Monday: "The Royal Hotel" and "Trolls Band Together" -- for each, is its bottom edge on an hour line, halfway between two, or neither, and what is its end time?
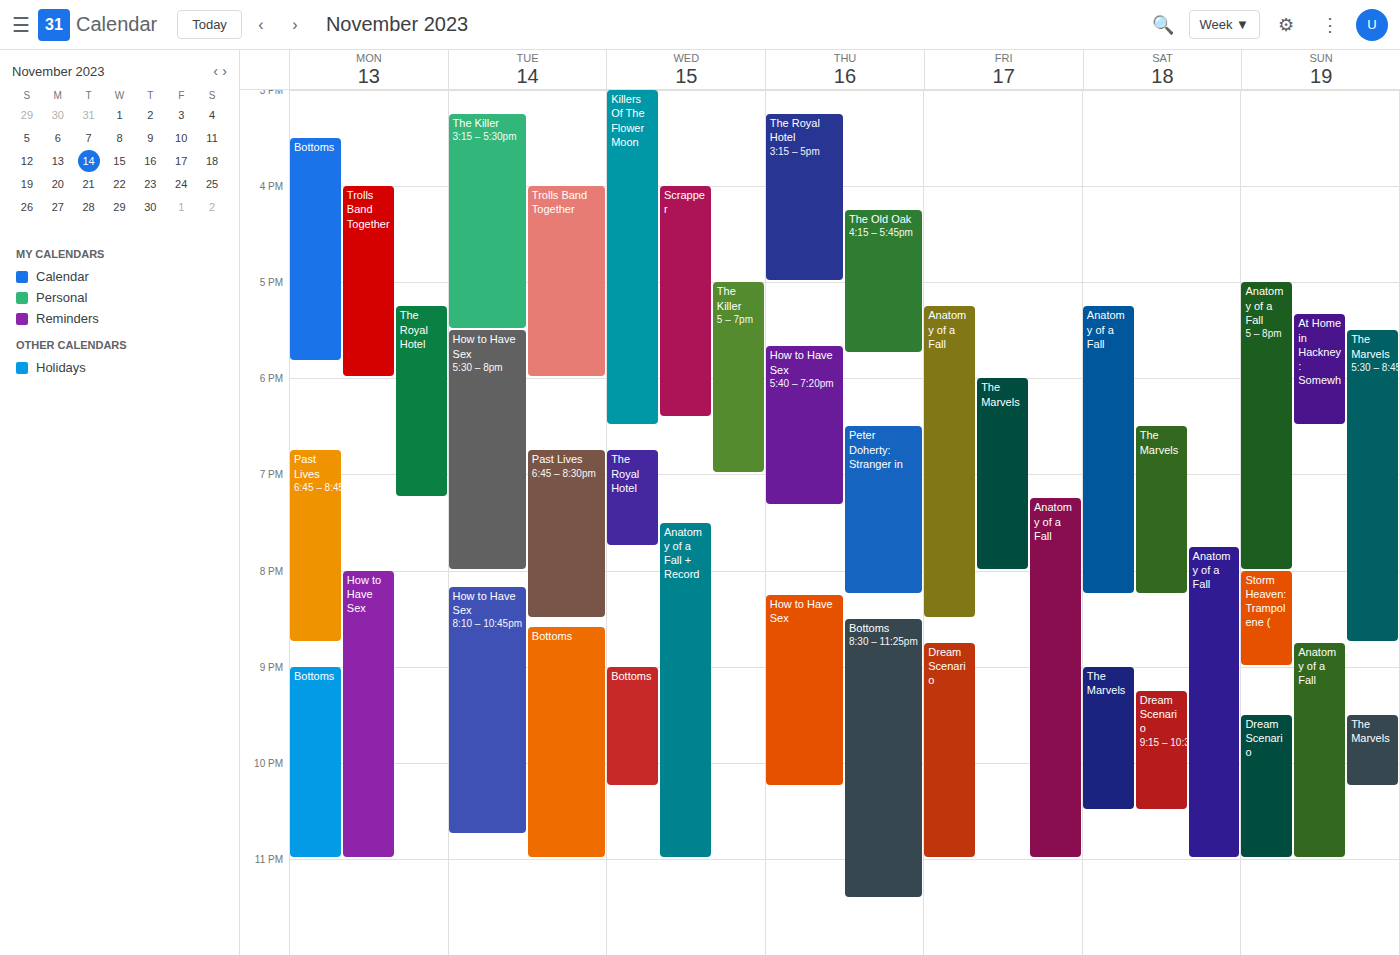
"The Royal Hotel": 7:15 PM, neither: a quarter of the way from the 7 PM line to the 8 PM line. "Trolls Band Together": 6:00 PM, exactly on the 6 PM line.